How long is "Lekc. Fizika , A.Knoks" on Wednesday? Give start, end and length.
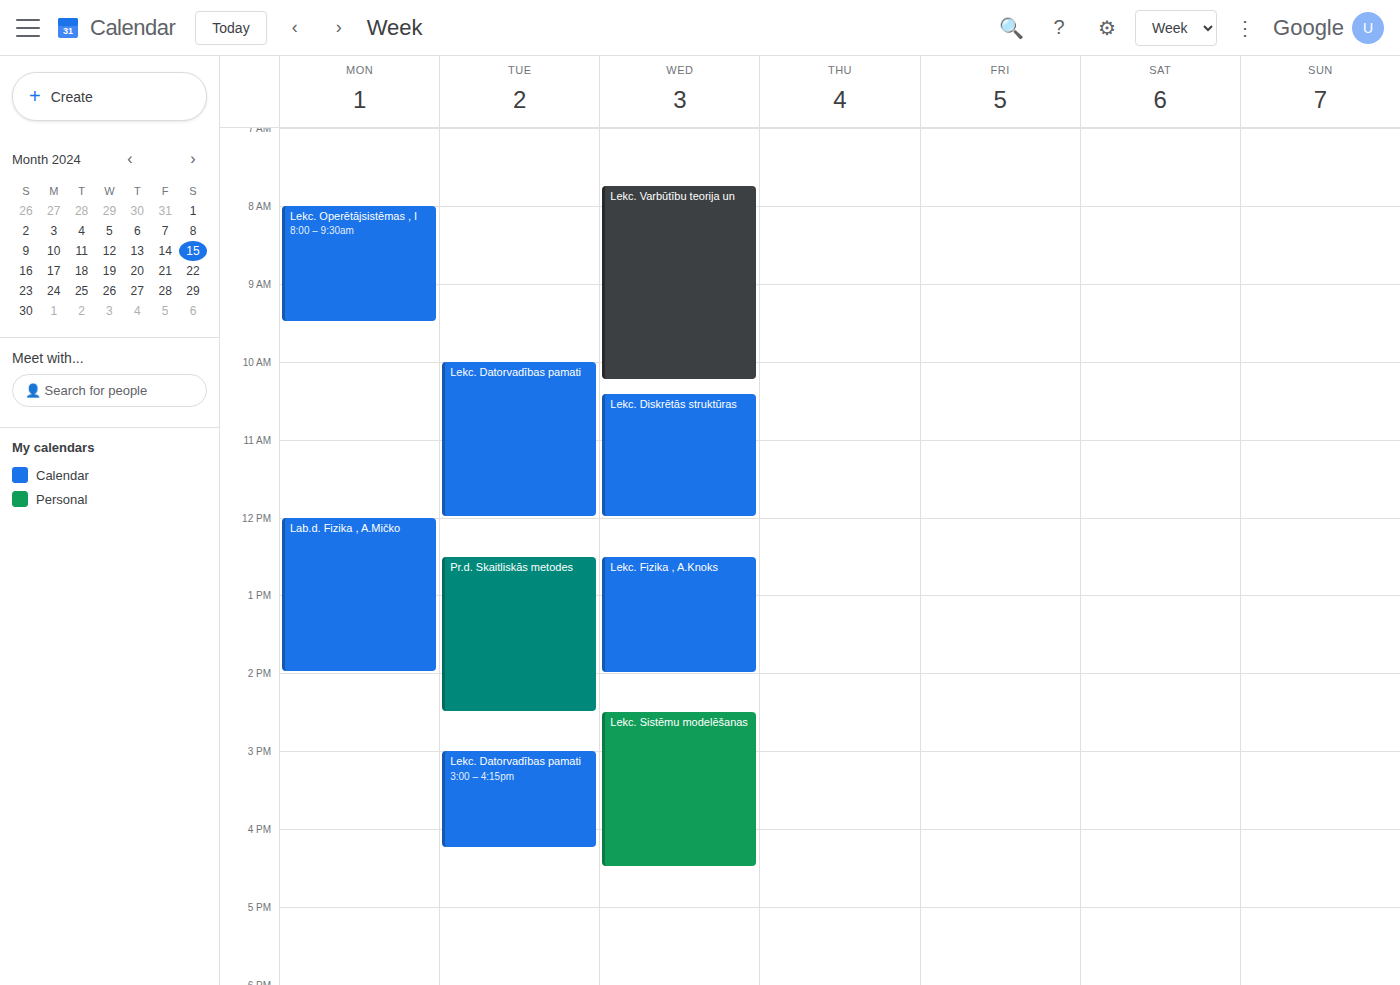
12:30 PM to 2:00 PM, 1 hour 30 minutes